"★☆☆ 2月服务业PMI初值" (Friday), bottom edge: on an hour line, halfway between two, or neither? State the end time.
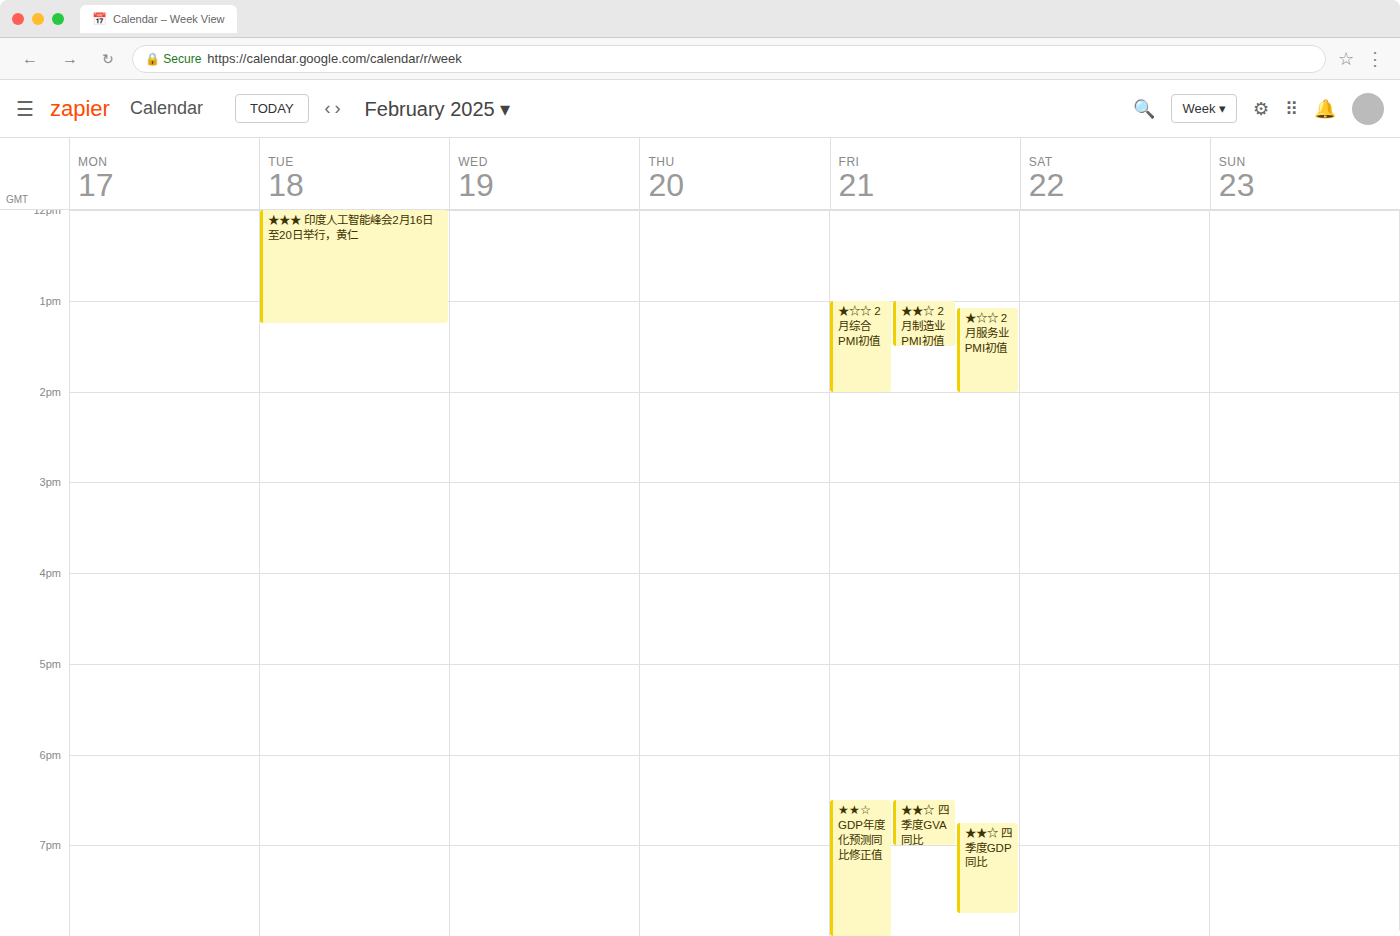
2:00 PM -- exactly on the 2 PM line.